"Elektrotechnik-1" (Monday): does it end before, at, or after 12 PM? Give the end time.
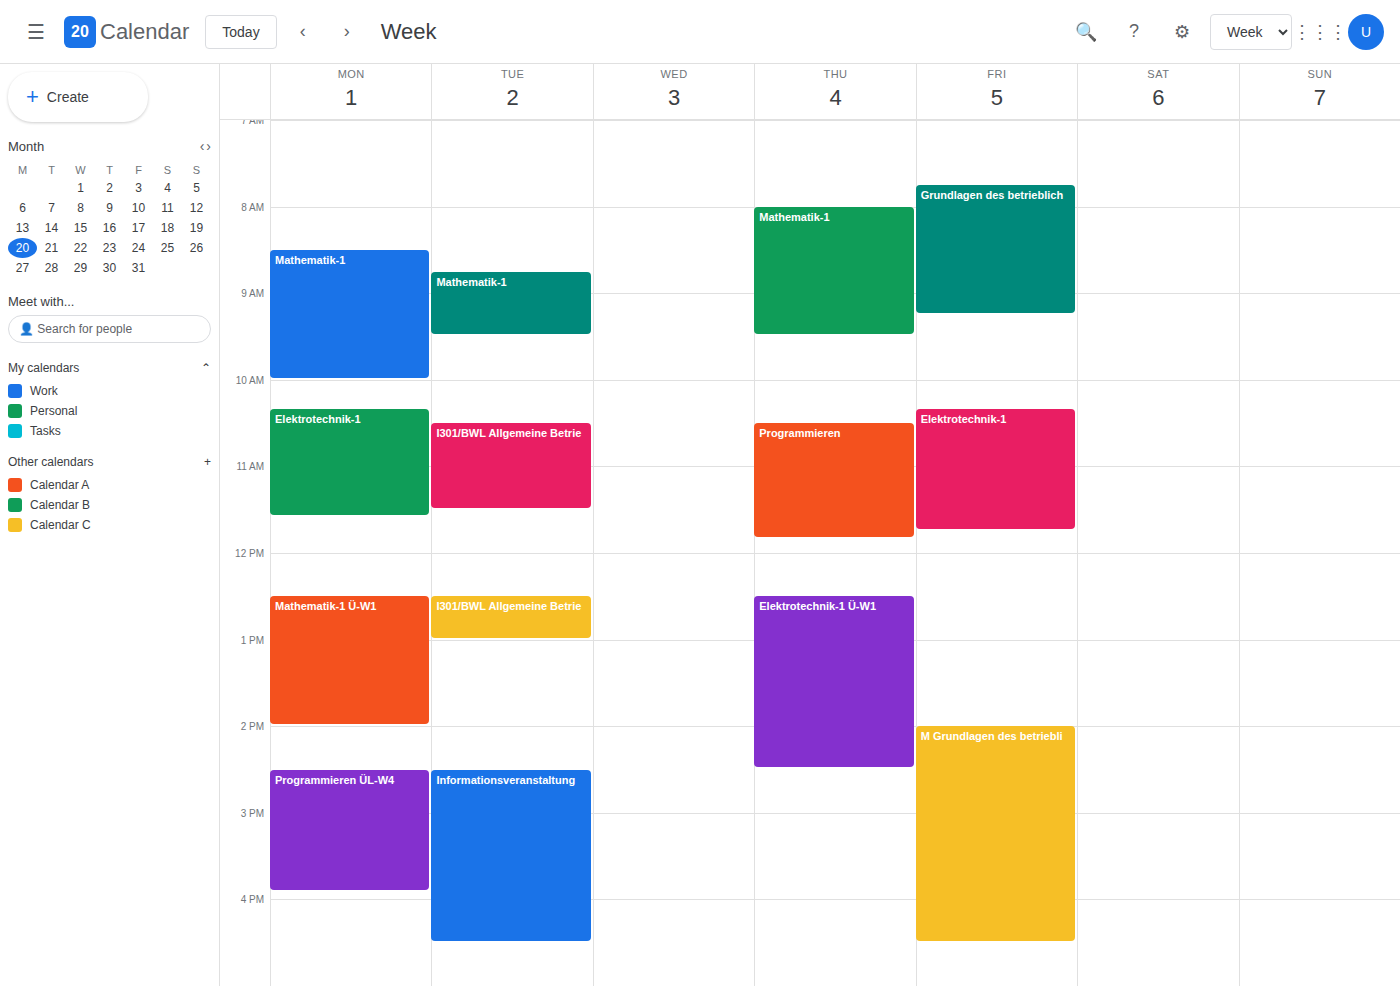
11:35 AM -- before 12 PM, 25 minutes above the 12 PM line.